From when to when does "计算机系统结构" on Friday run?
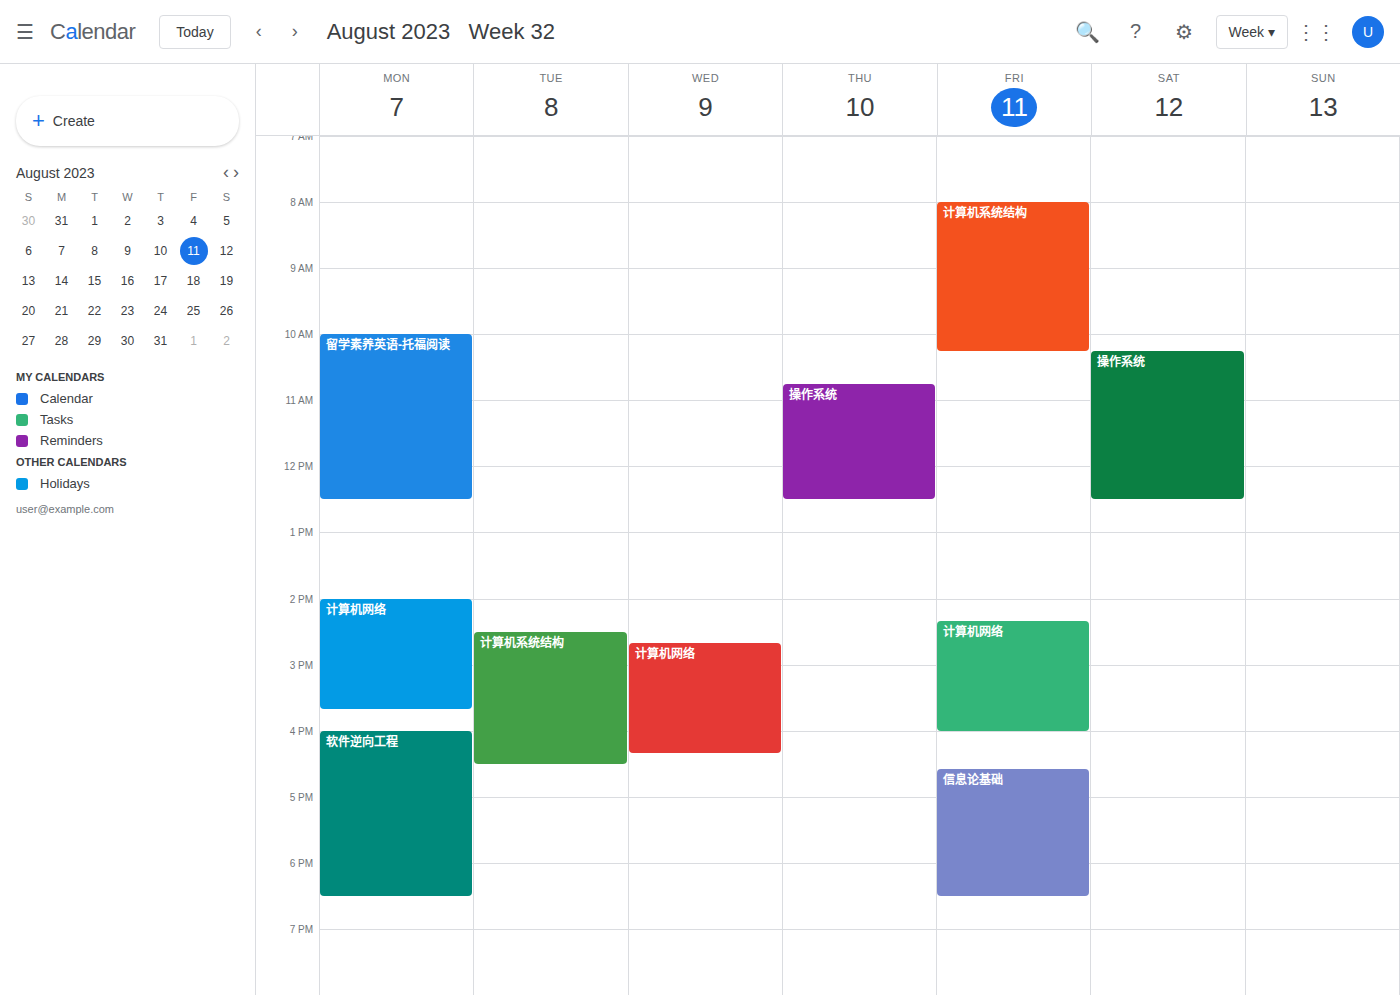
8:00 AM to 10:15 AM